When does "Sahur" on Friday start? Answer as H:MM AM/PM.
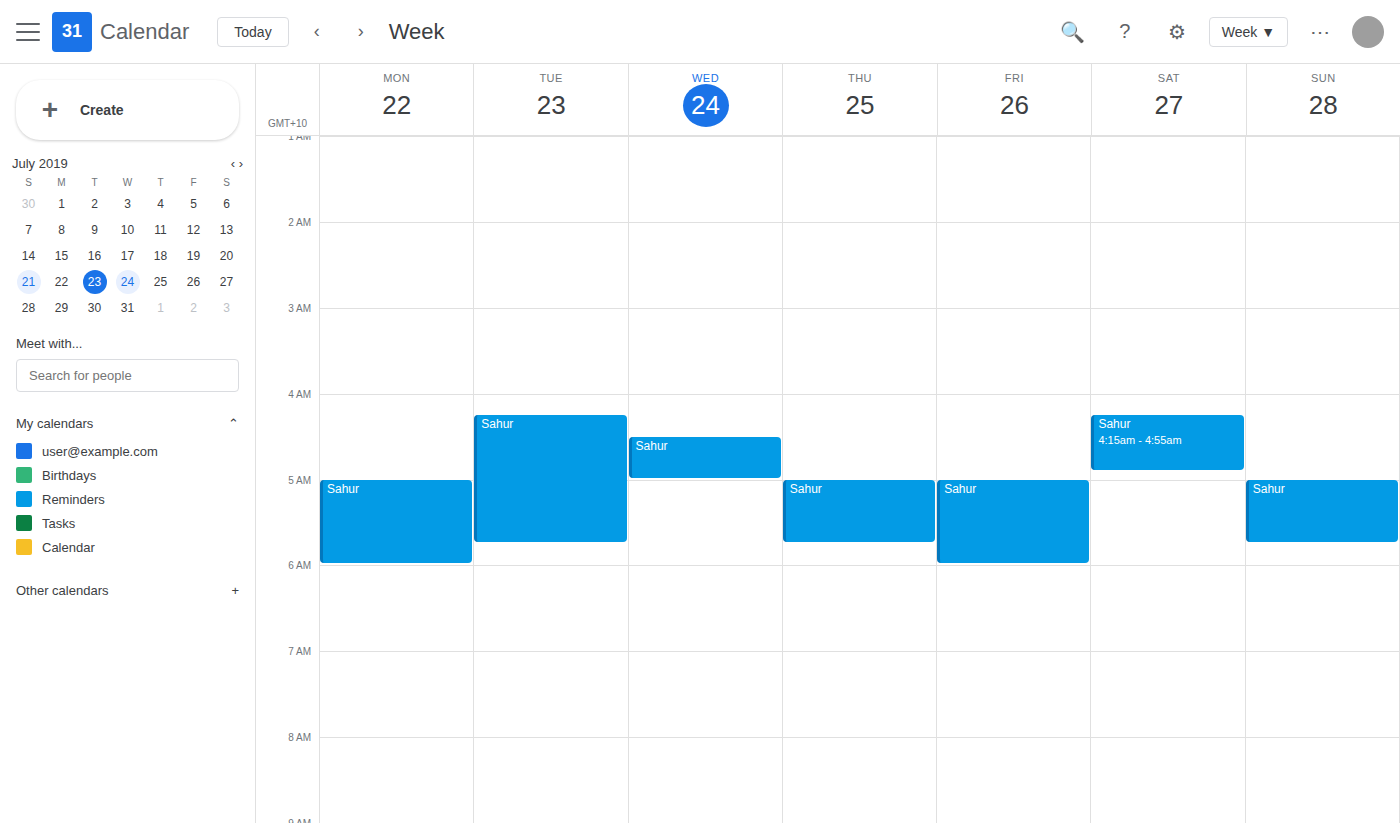
5:00 AM